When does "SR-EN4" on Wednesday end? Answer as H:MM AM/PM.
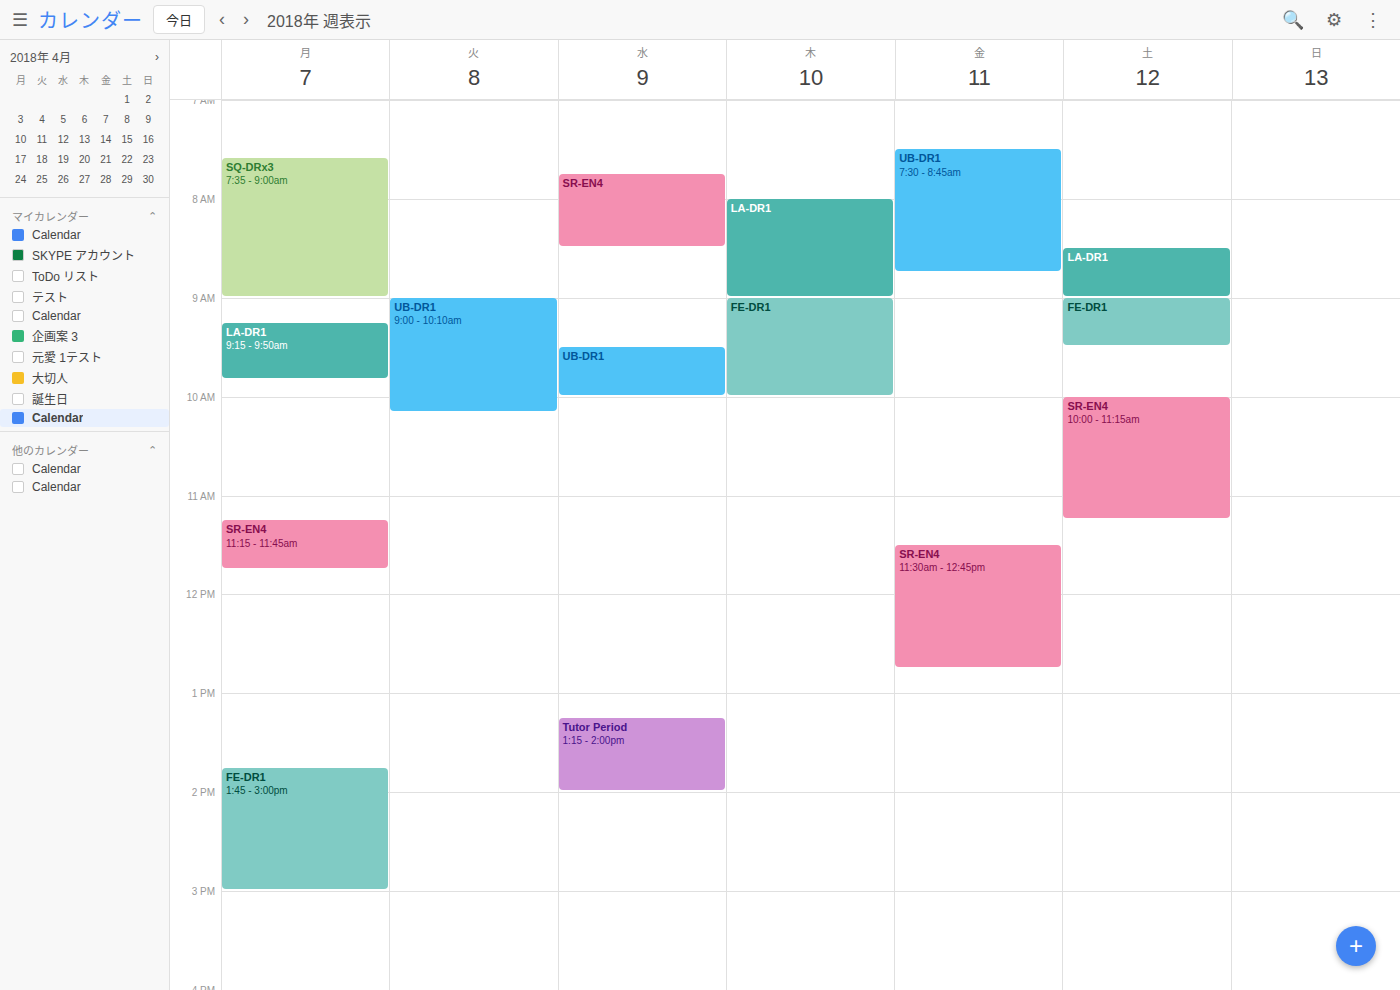
8:30 AM